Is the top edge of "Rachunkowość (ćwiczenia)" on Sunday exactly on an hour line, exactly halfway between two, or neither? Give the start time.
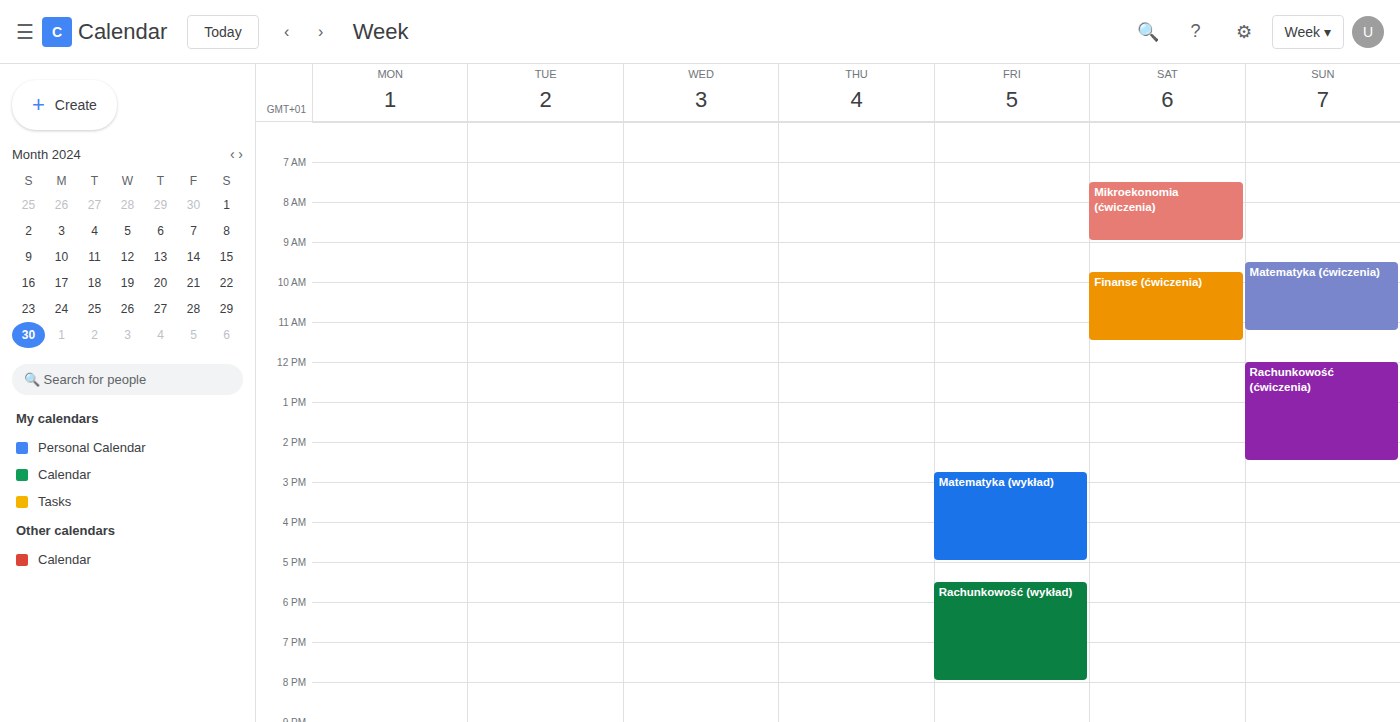
12:00 PM -- exactly on the 12 PM line.